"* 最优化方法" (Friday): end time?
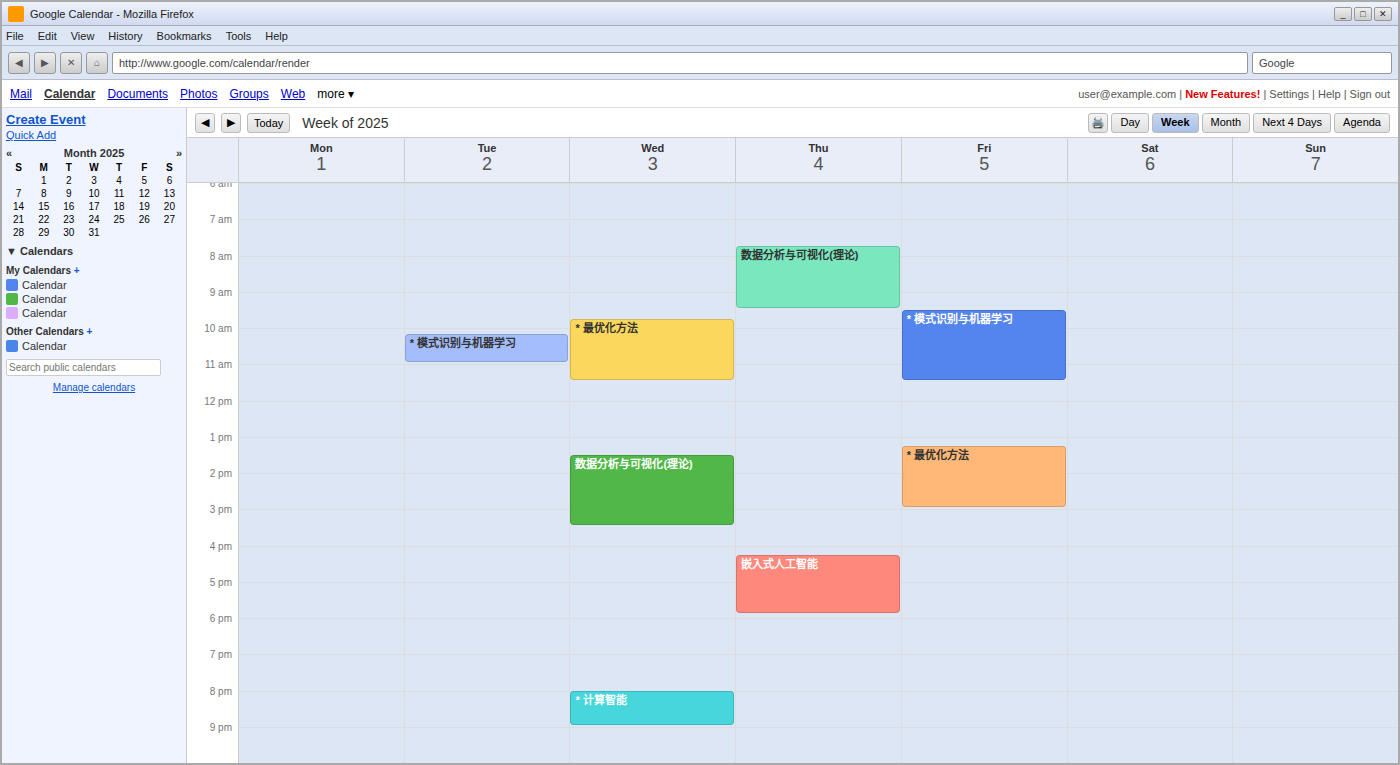
3:00 PM